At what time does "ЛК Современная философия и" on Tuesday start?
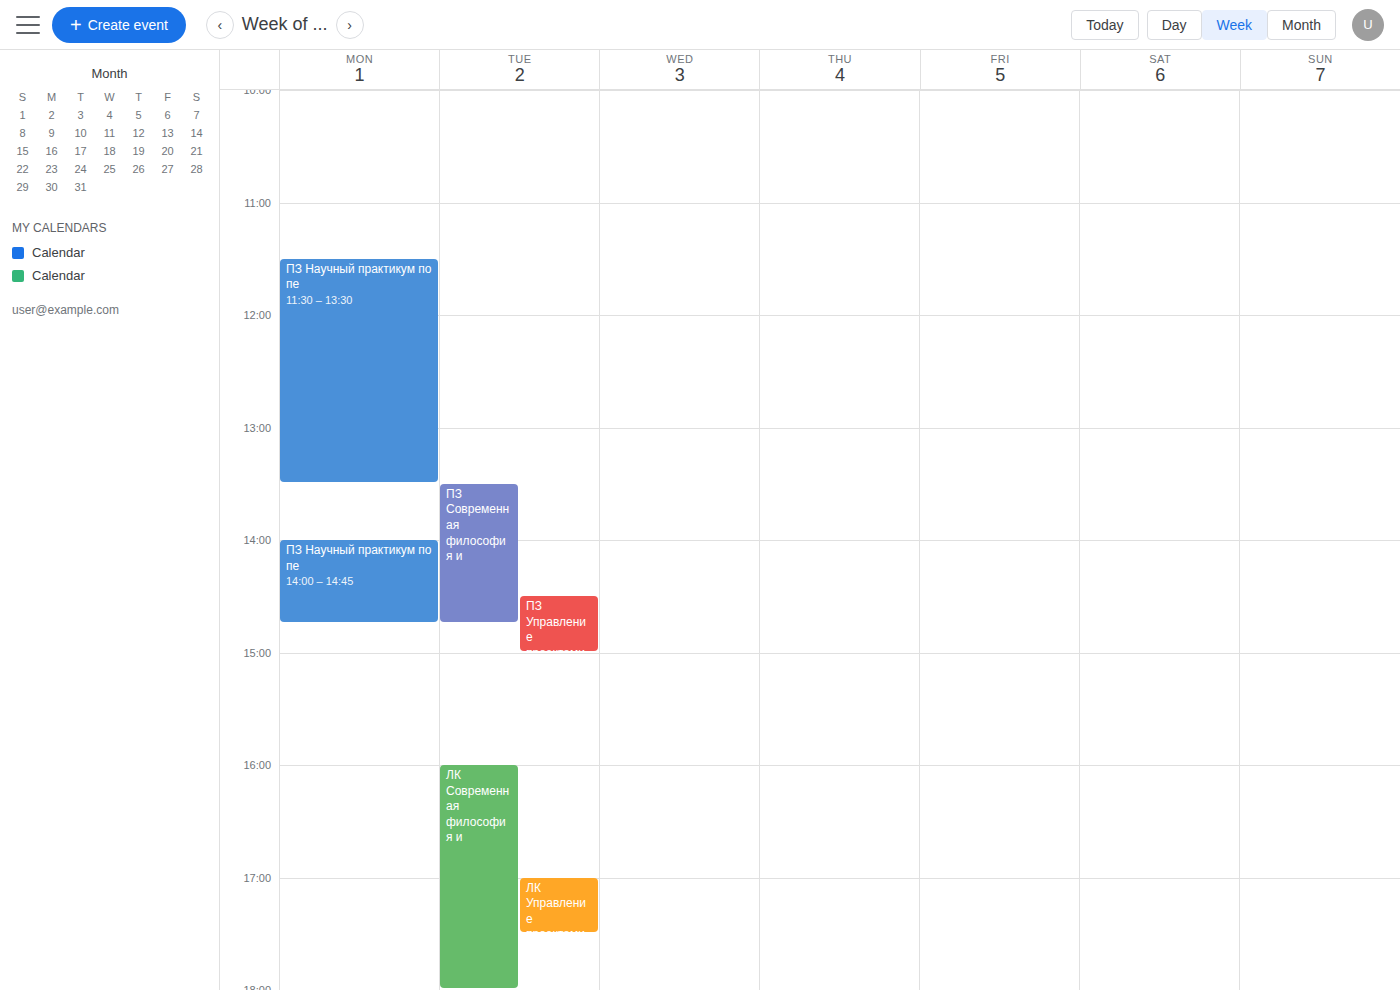
4:00 PM